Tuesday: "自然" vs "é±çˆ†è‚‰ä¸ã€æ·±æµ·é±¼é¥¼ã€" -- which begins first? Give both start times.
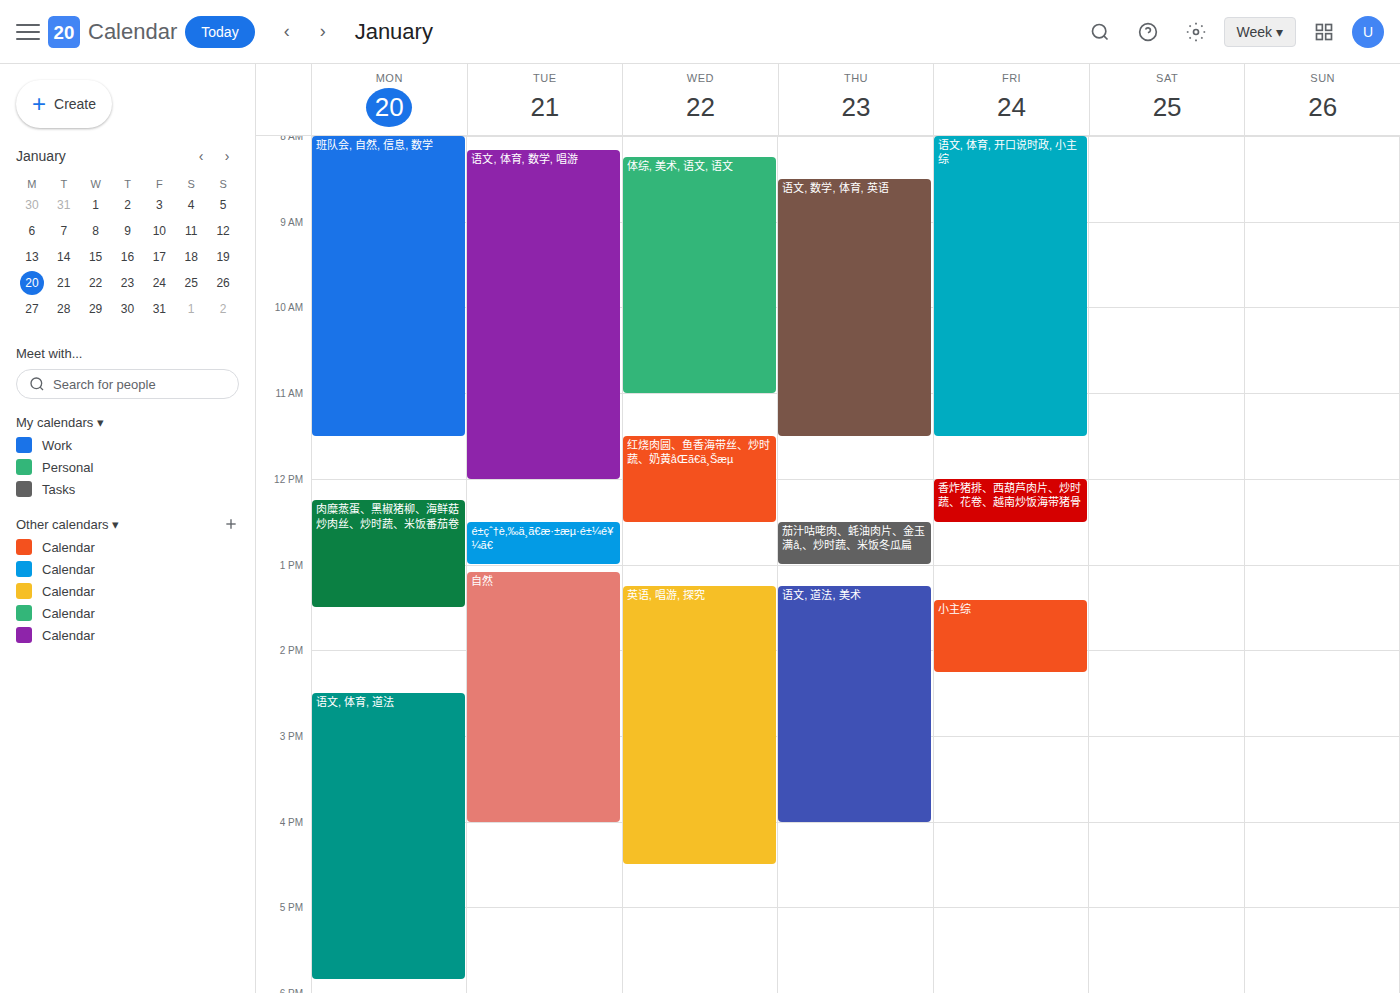
"é±çˆ†è‚‰ä¸ã€æ·±æµ·é±¼é¥¼ã€" 12:30 PM; "自然" 1:05 PM.